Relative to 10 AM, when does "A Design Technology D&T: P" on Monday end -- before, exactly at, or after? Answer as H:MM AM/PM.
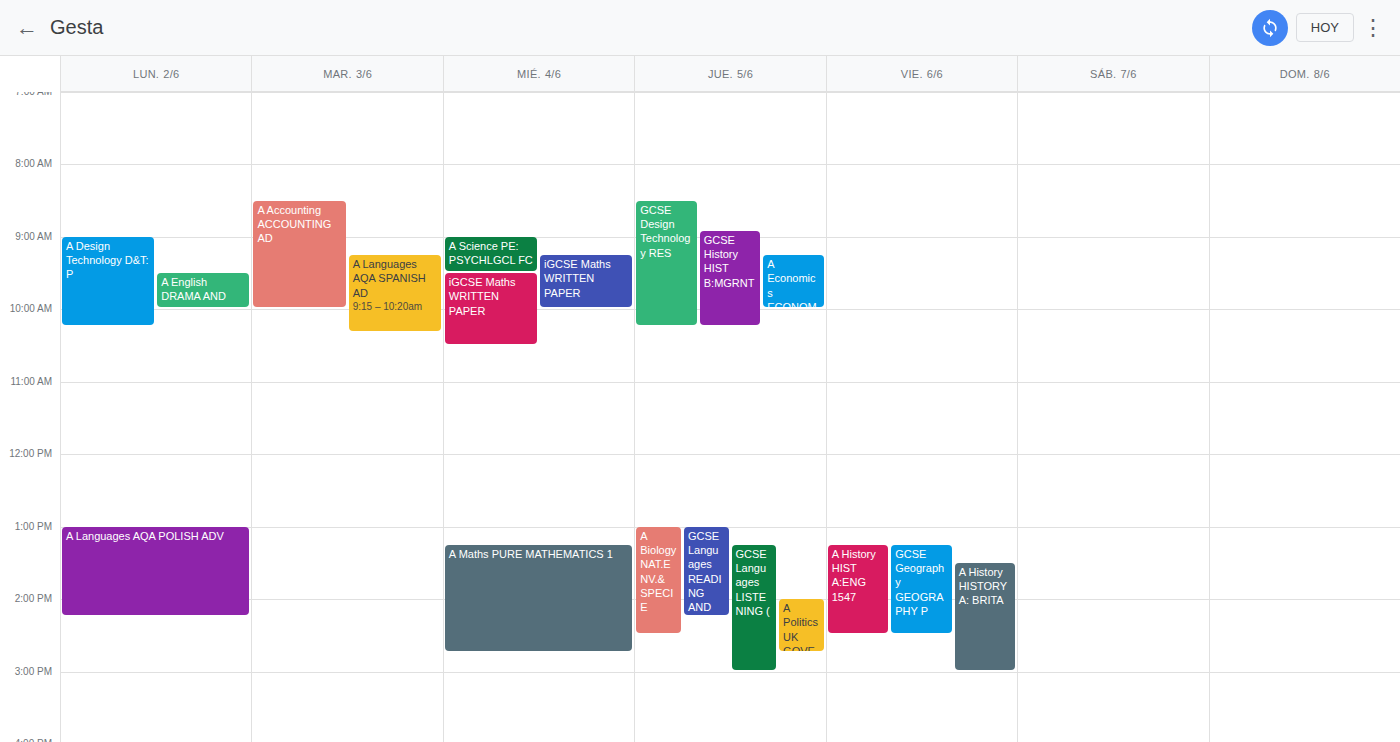
10:15 AM -- after 10 AM, 15 minutes below the 10 AM line.